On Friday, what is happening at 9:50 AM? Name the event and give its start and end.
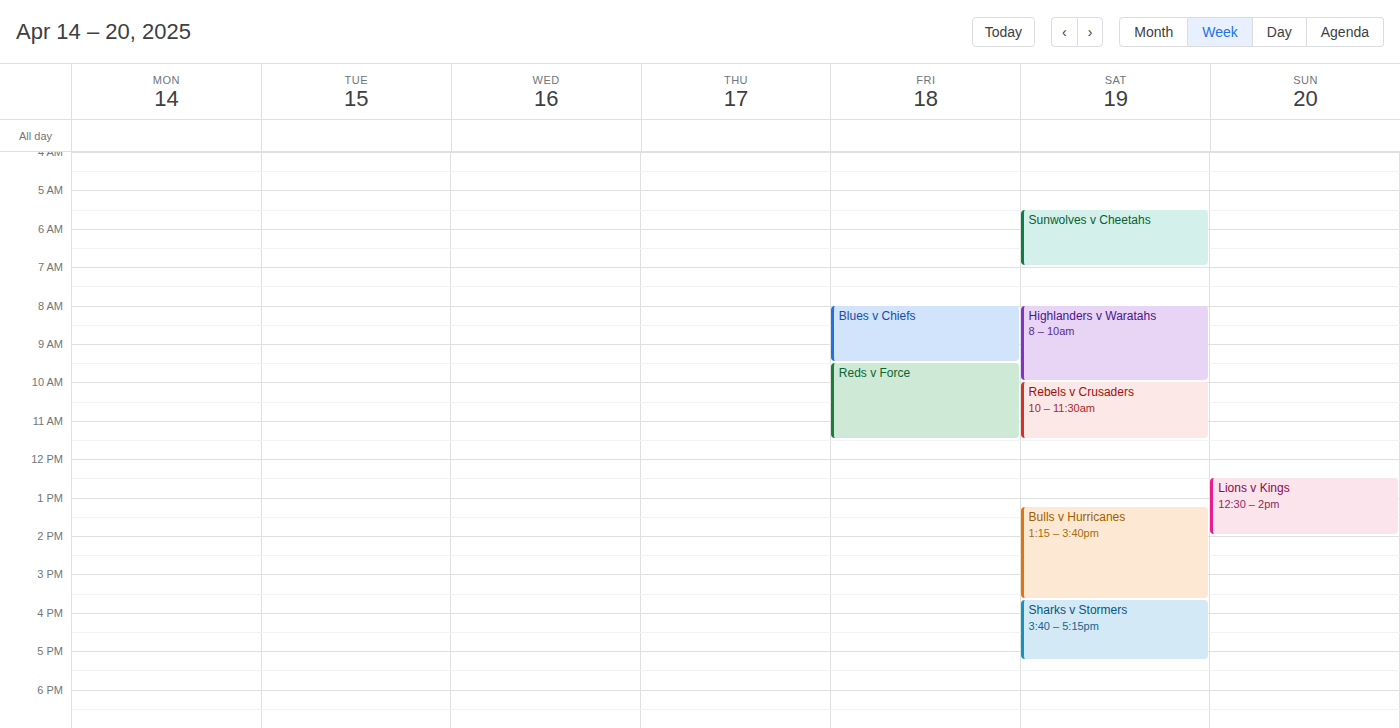
"Reds v Force", 9:30 AM to 11:30 AM